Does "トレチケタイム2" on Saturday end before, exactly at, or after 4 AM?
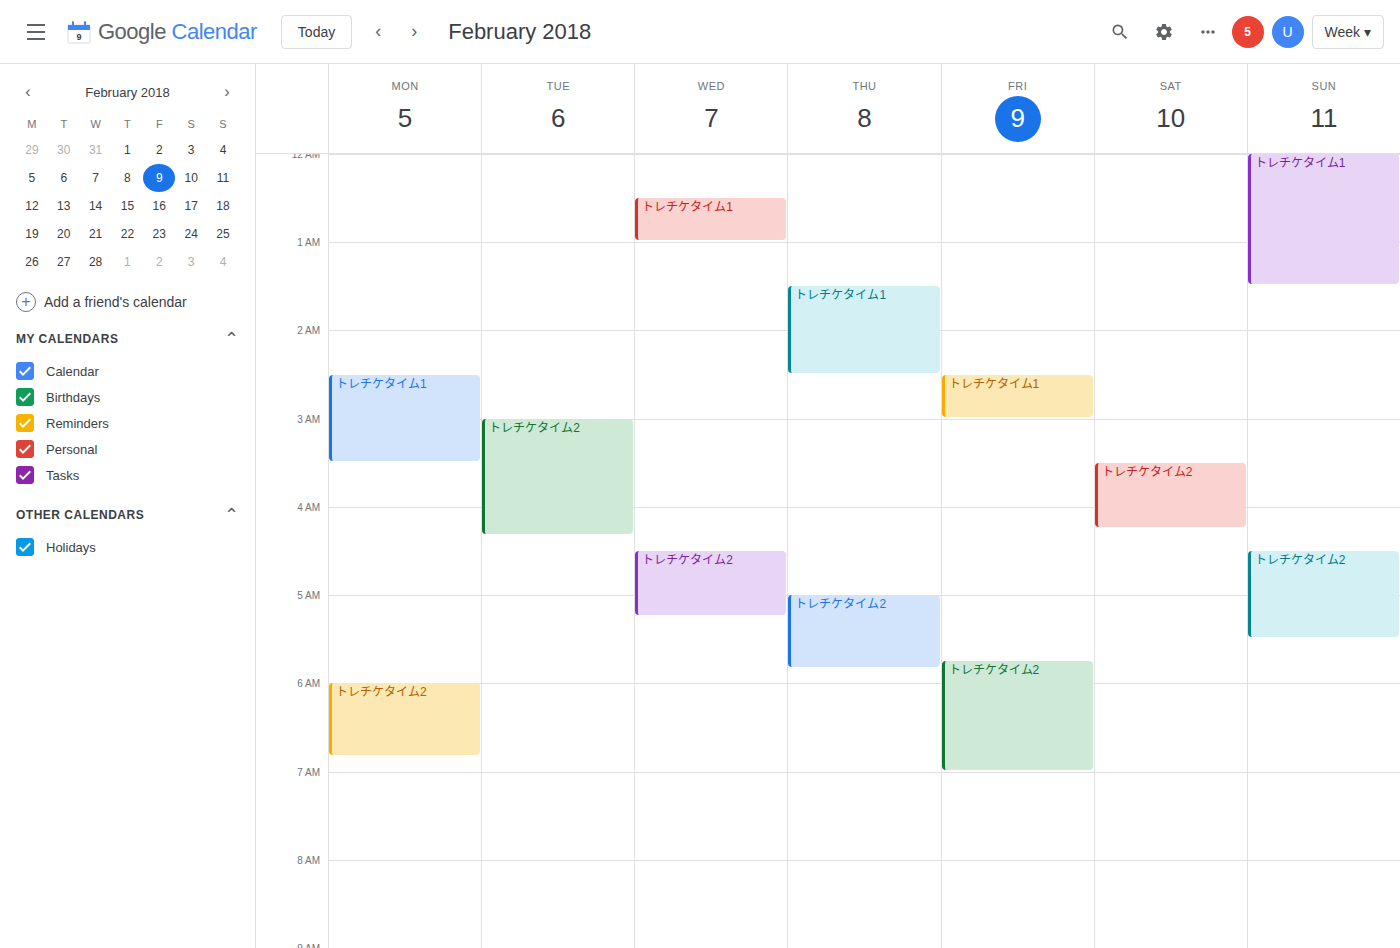
4:15 AM -- after 4 AM, 15 minutes below the 4 AM line.